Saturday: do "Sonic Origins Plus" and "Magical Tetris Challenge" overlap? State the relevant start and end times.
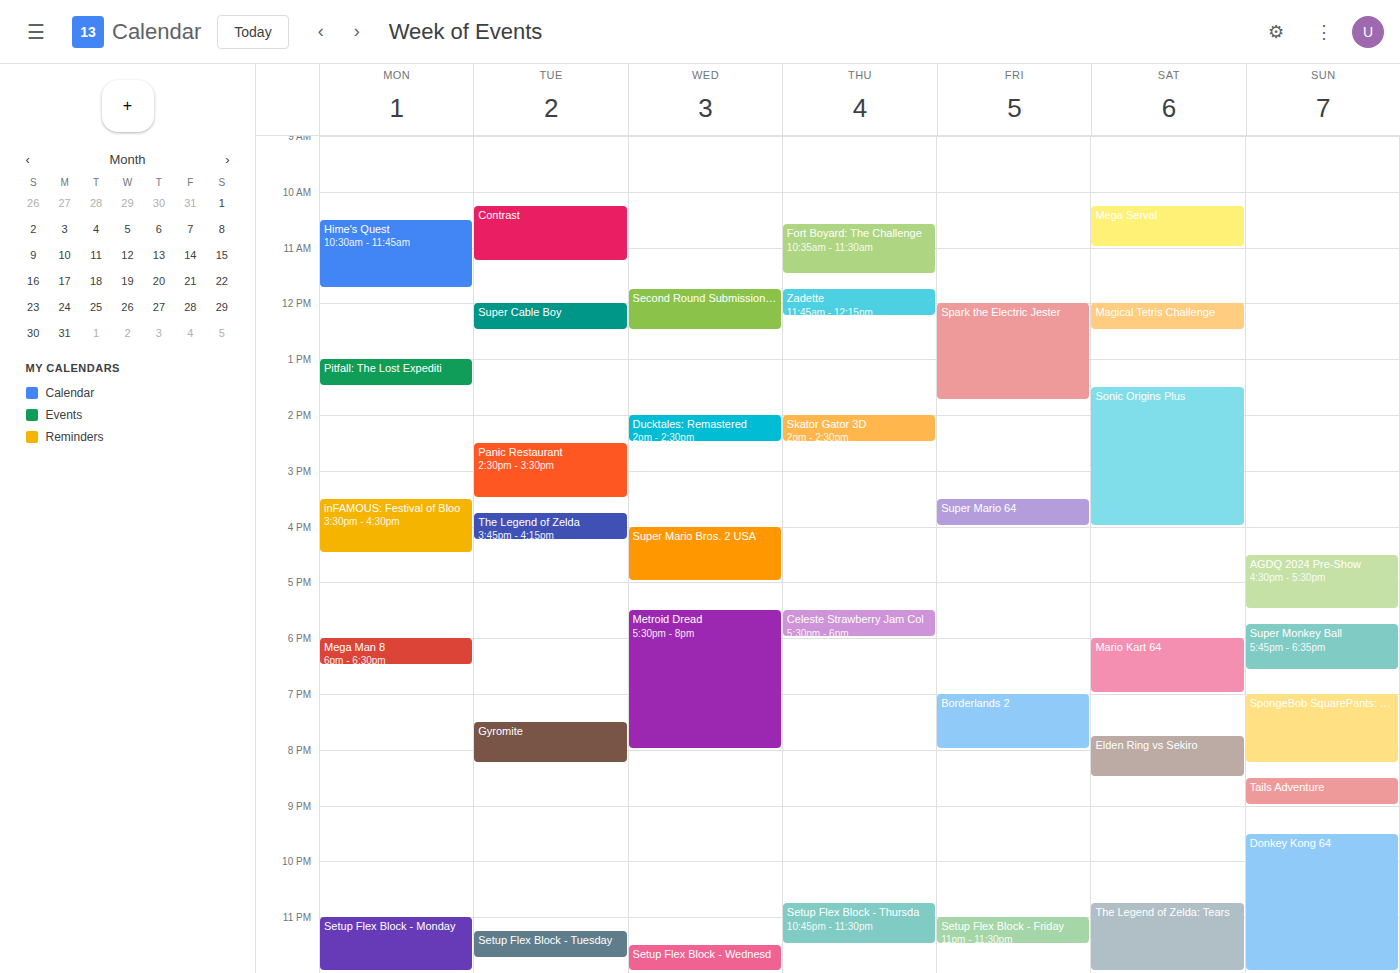
"Magical Tetris Challenge" ends at 12:30 and "Sonic Origins Plus" starts at 13:30 -- no overlap.